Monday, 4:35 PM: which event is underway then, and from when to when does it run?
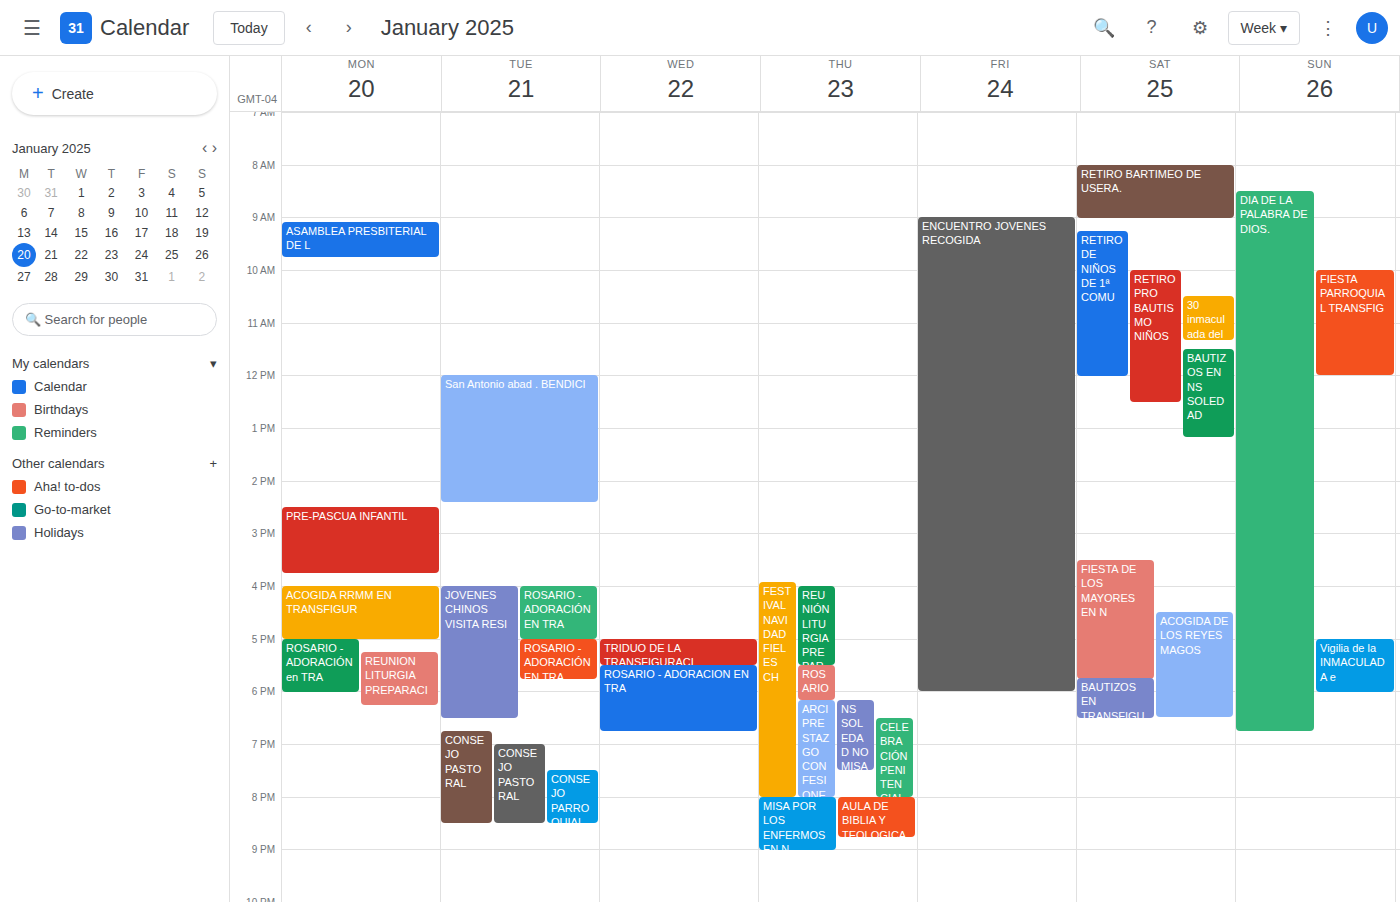
"ACOGIDA RRMM EN TRANSFIGUR", 4:00 PM to 5:00 PM